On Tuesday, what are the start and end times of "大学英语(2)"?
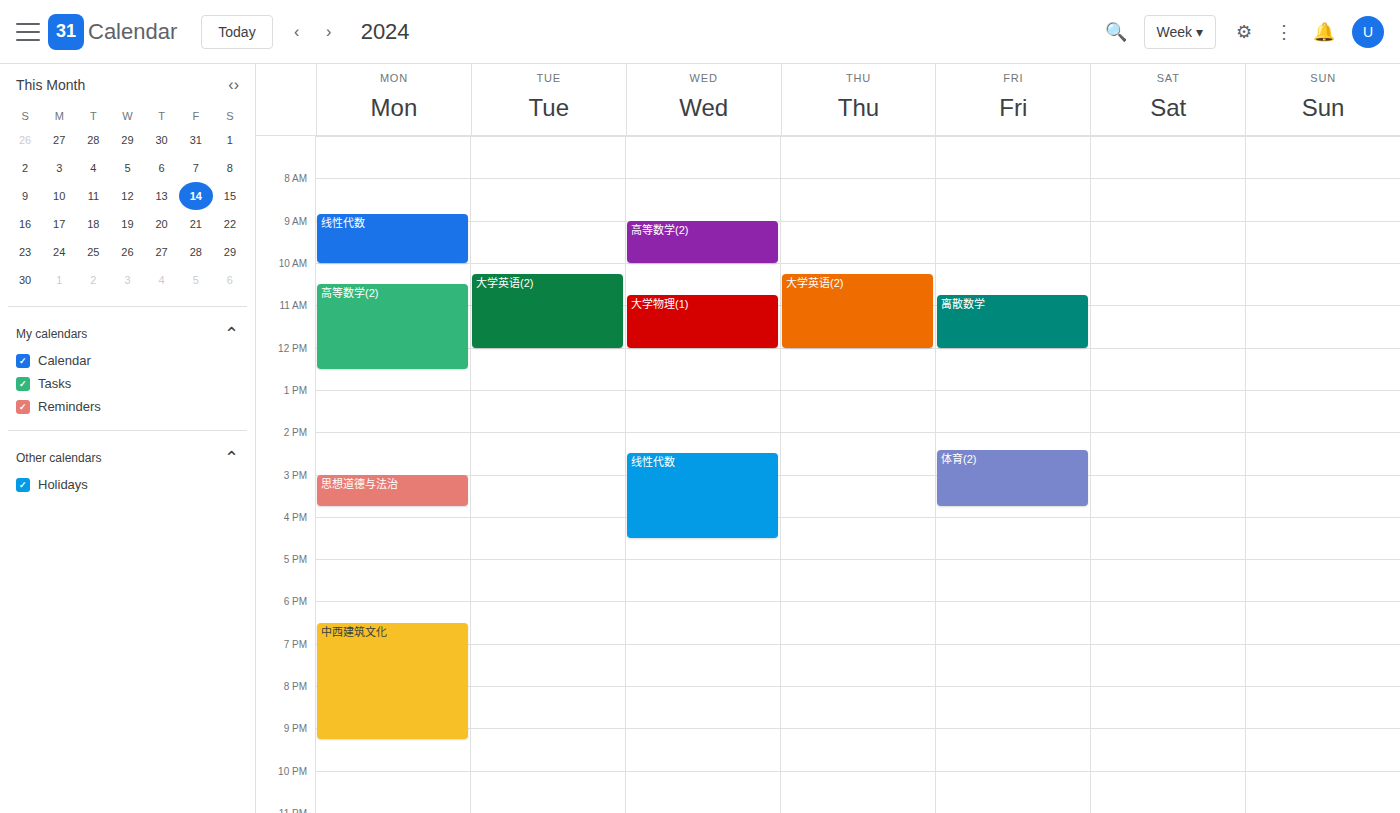
10:15 AM to 12:00 PM